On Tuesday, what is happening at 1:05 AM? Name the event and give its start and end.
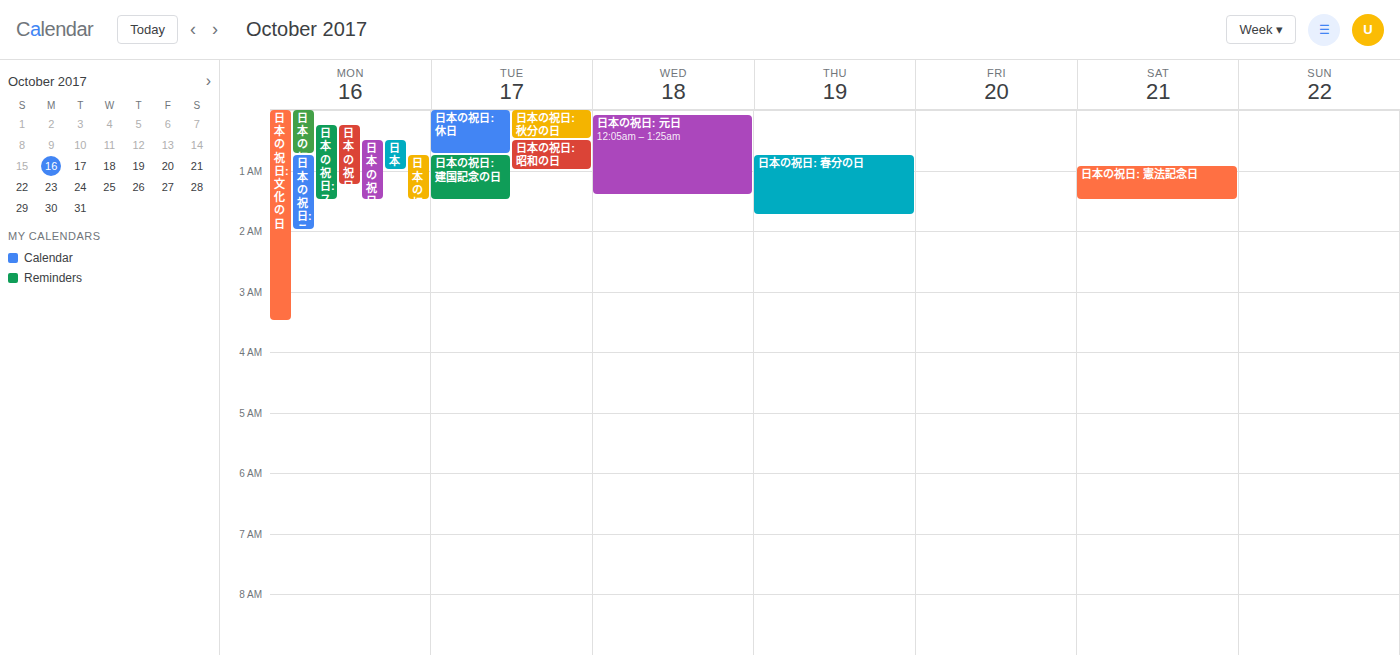
"日本の祝日: 建国記念の日", 12:45 AM to 1:30 AM